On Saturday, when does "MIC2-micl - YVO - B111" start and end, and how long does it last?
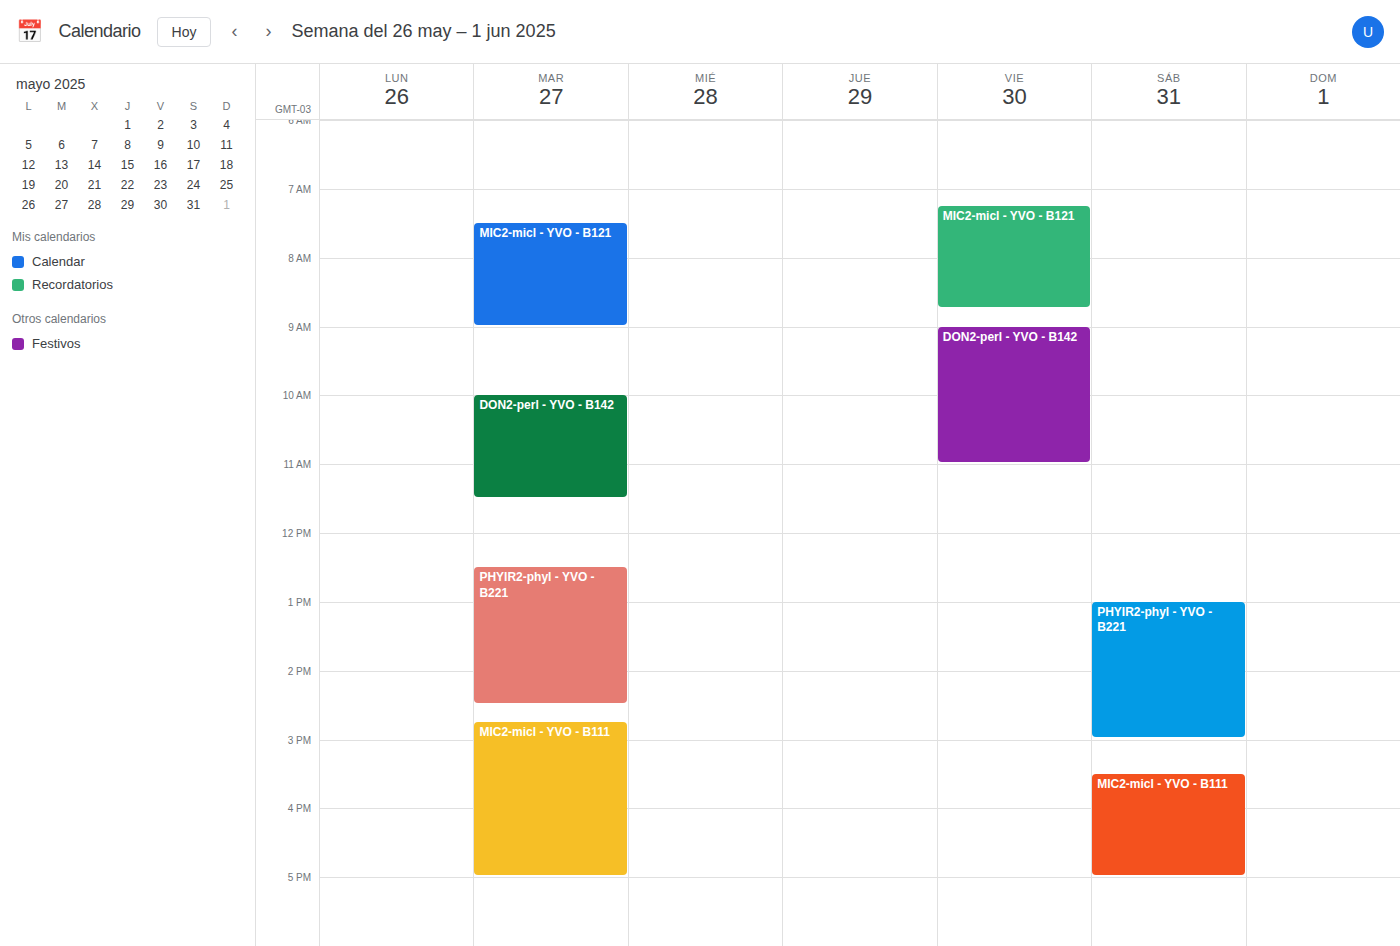
3:30 PM to 5:00 PM, 1 hour 30 minutes